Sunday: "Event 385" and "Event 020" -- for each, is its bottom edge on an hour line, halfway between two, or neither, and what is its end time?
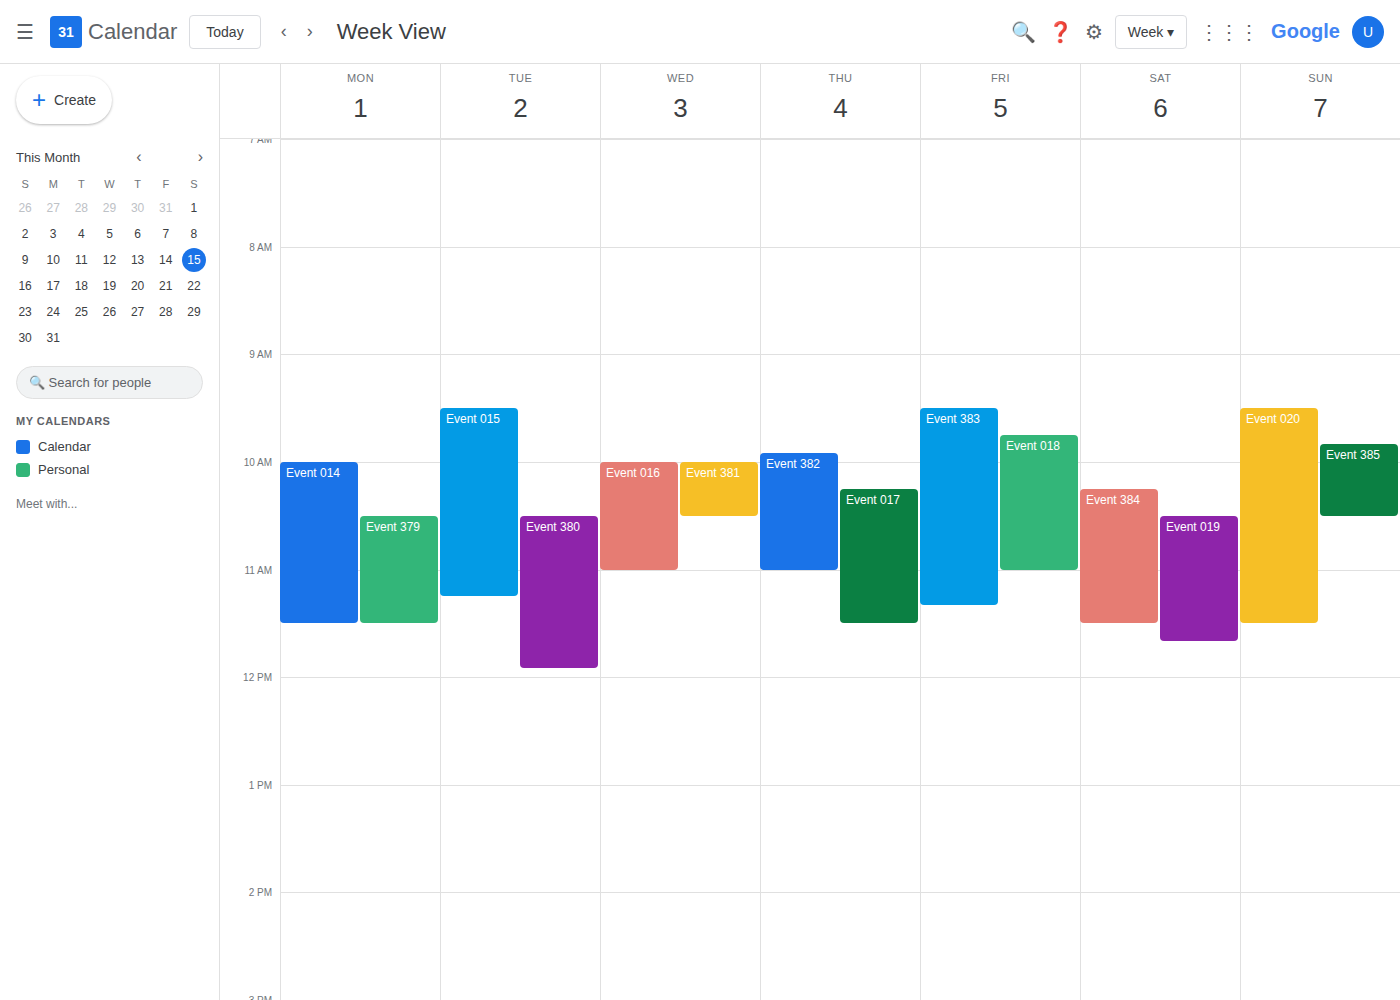
"Event 385": 10:30 AM, halfway between the 10 AM and 11 AM lines. "Event 020": 11:30 AM, halfway between the 11 AM and 12 PM lines.